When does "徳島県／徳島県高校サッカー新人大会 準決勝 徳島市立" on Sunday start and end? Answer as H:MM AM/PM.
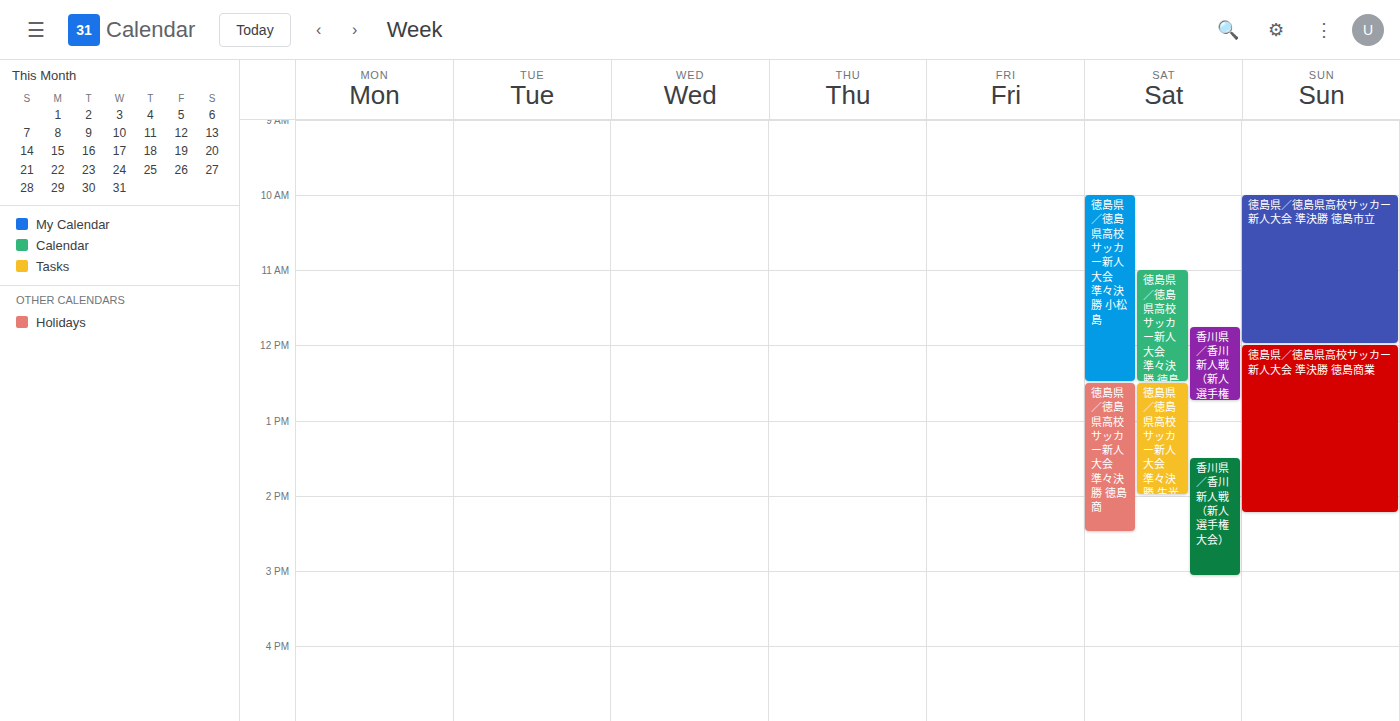
10:00 AM to 12:00 PM